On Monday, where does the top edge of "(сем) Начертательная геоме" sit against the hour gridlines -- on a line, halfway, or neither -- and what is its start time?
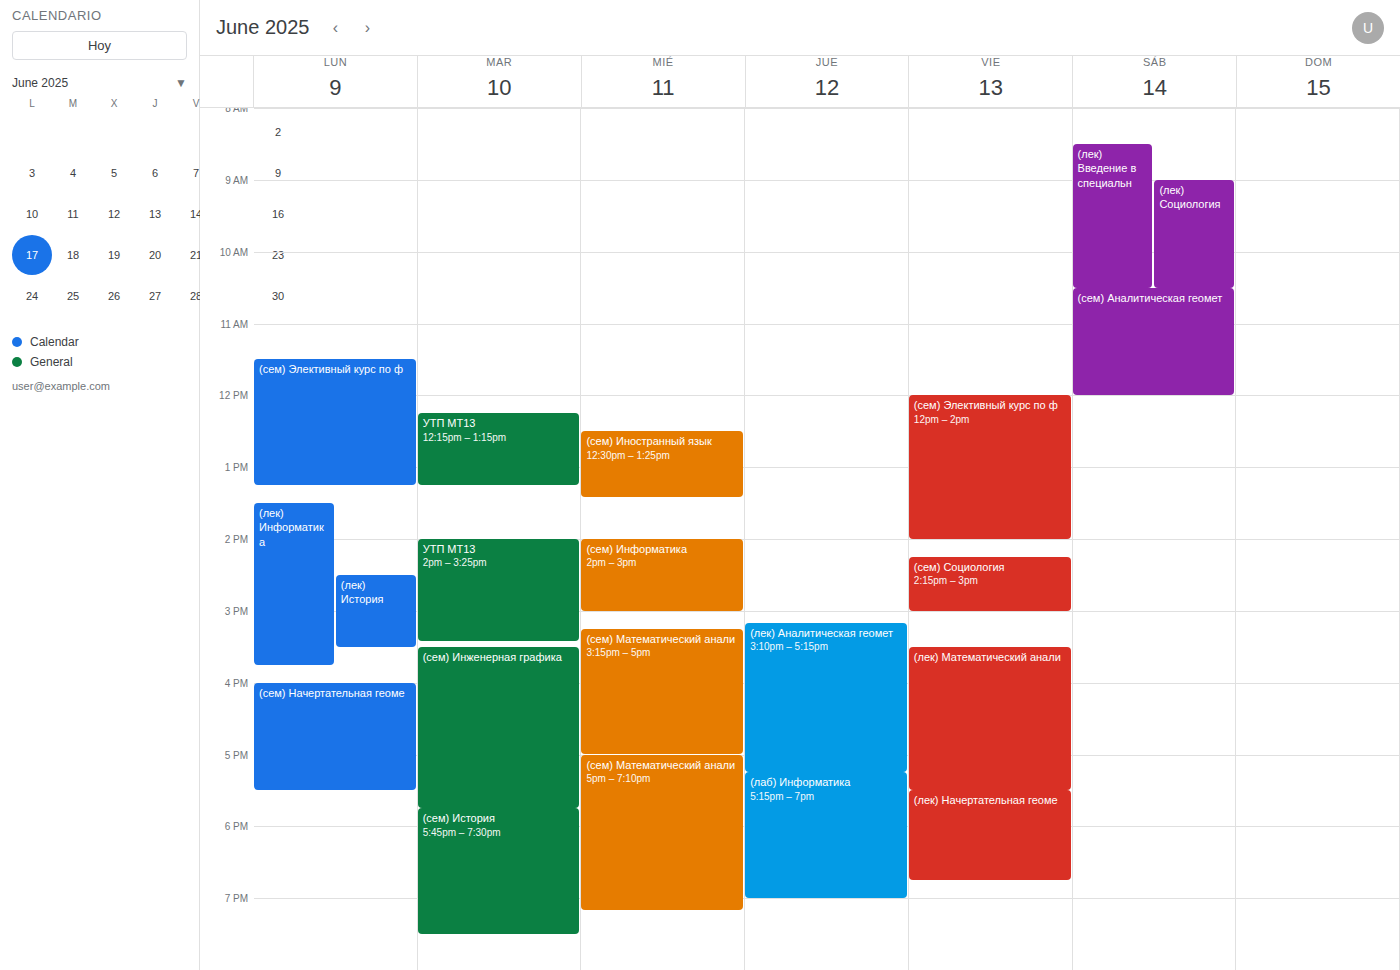
4:00 PM -- exactly on the 4 PM line.